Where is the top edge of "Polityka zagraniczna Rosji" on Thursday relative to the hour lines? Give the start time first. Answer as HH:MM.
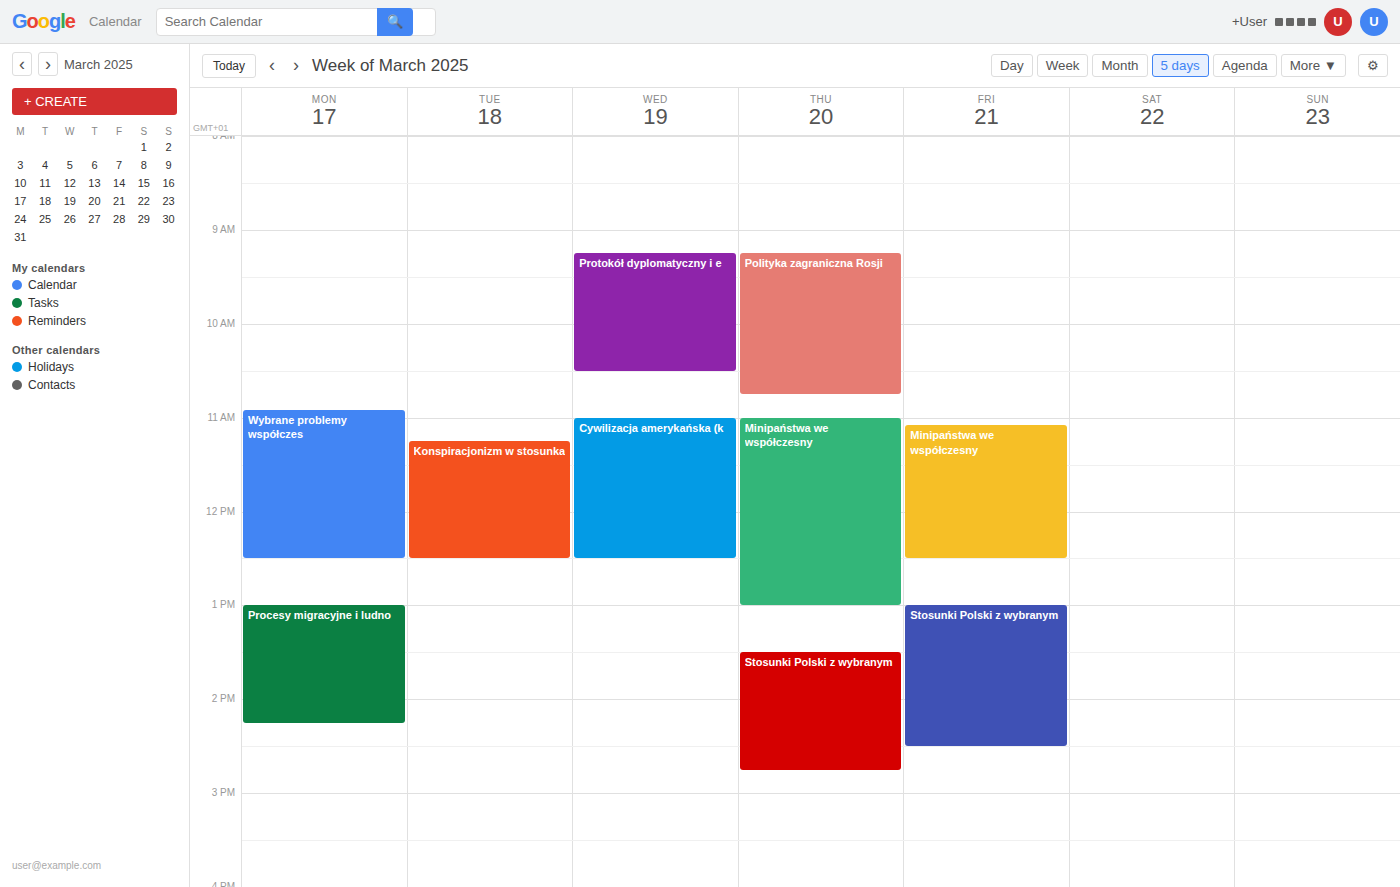
09:15 -- neither: a quarter of the way from the 09:00 line to the 10:00 line.